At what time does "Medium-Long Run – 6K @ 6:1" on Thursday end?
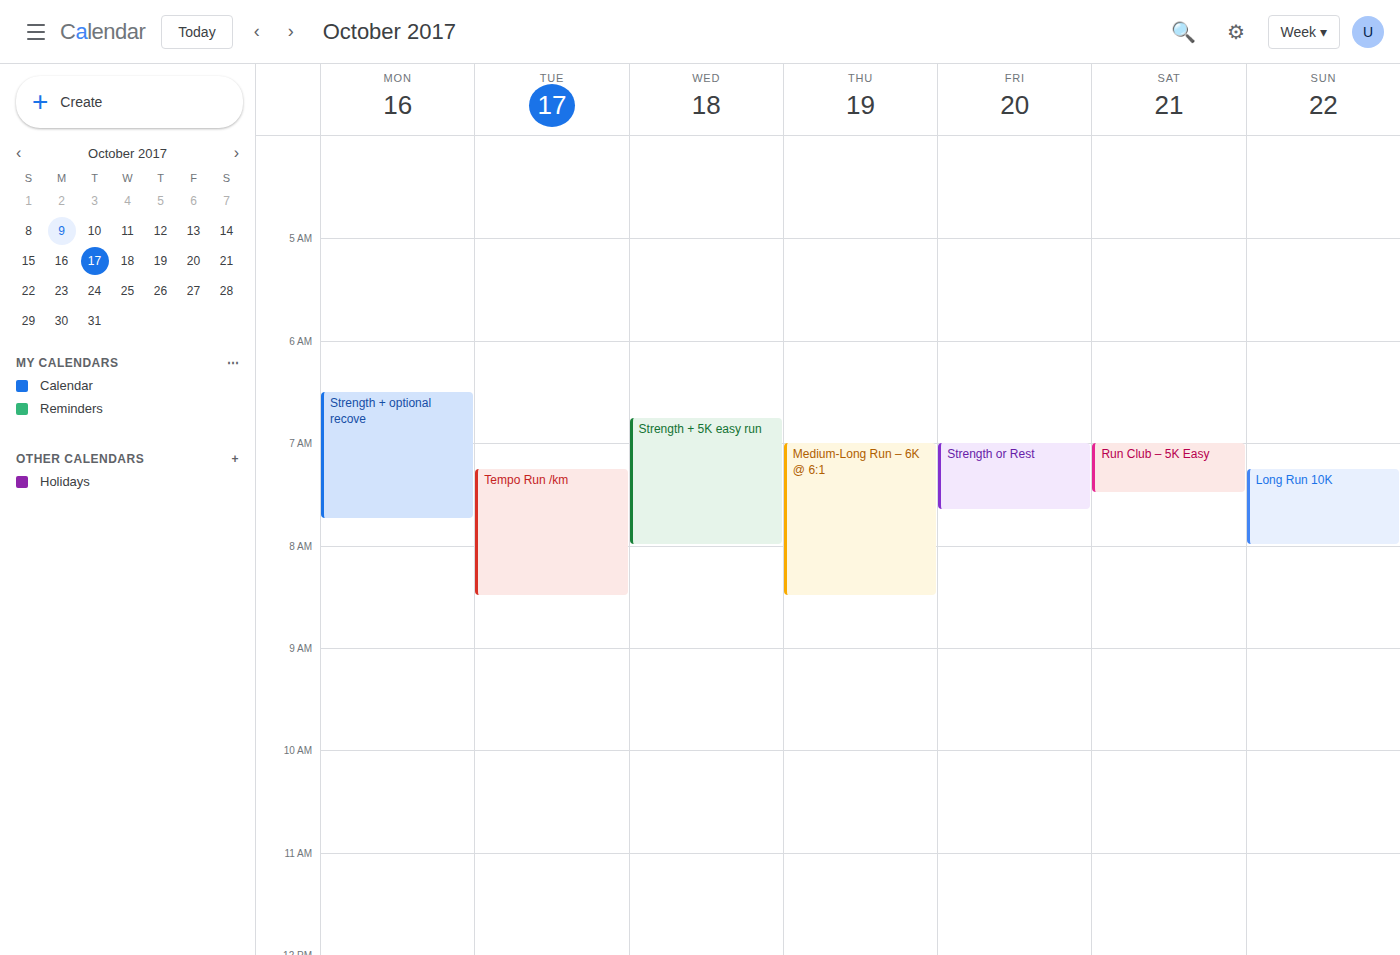
8:30 AM